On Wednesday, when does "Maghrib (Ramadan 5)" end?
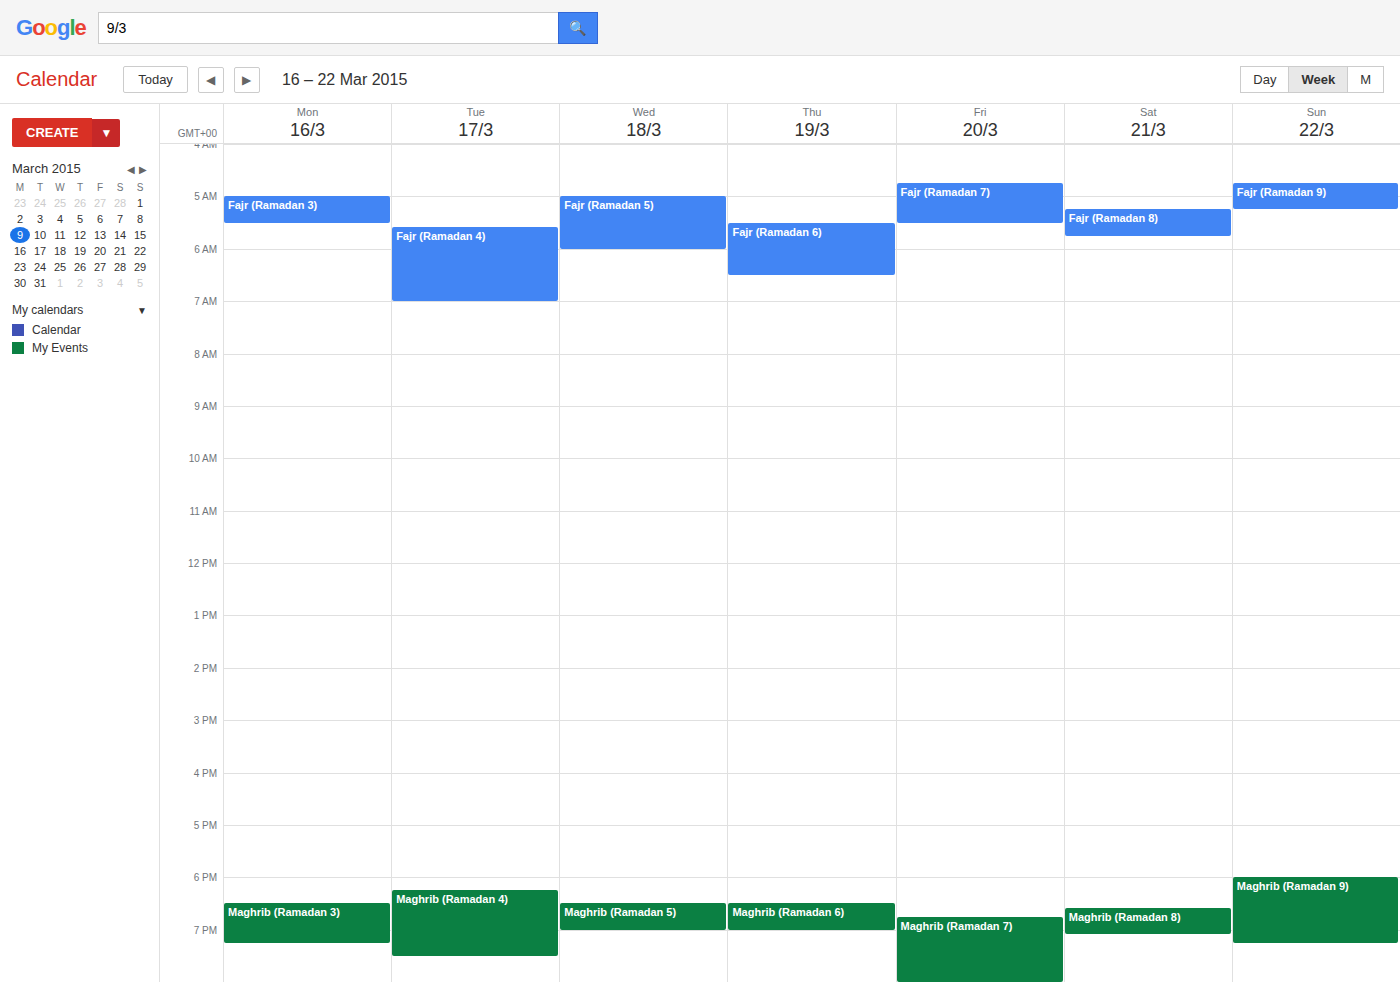
7:00 PM